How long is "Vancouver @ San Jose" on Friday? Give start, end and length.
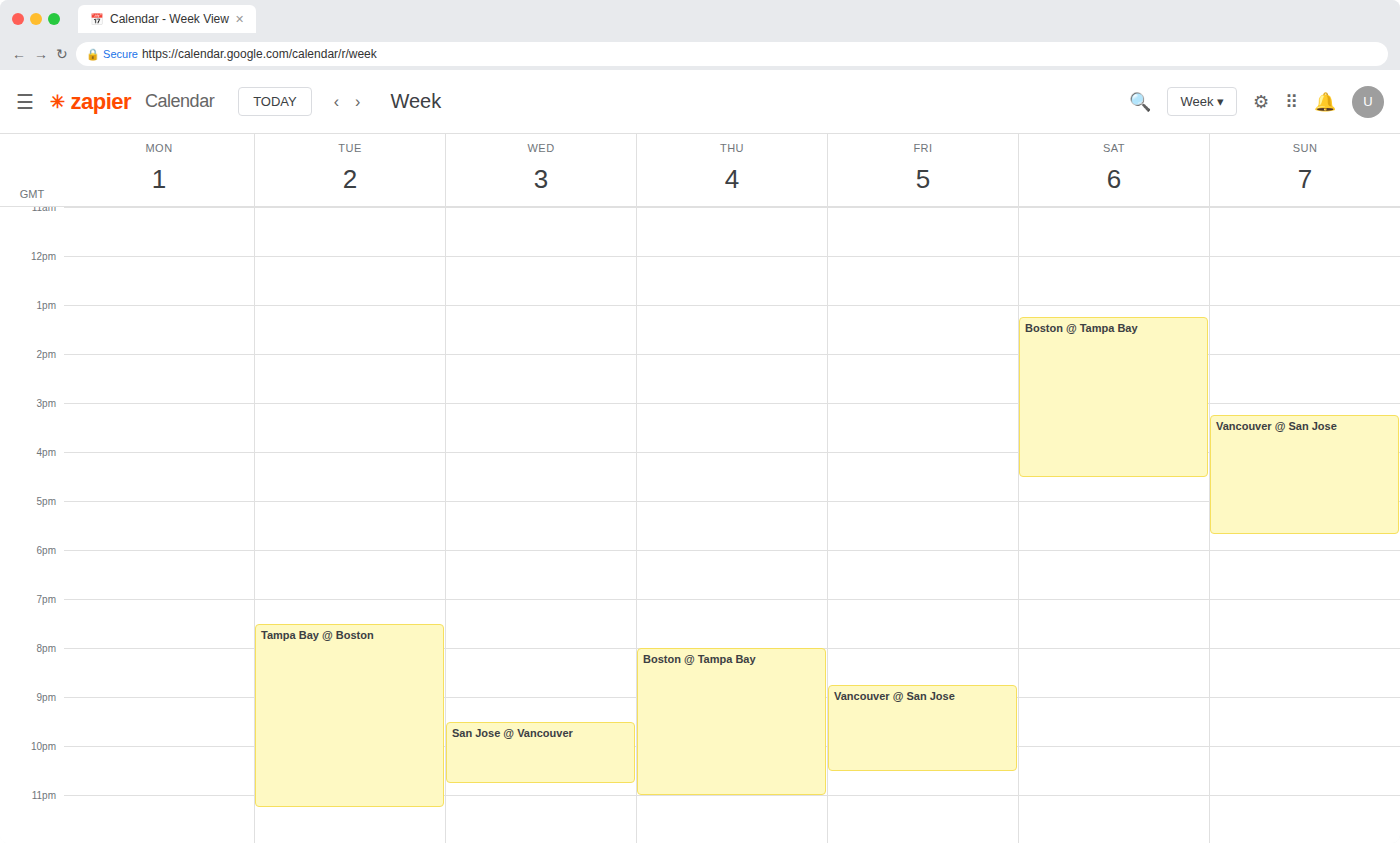
8:45 PM to 10:30 PM, 1 hour 45 minutes